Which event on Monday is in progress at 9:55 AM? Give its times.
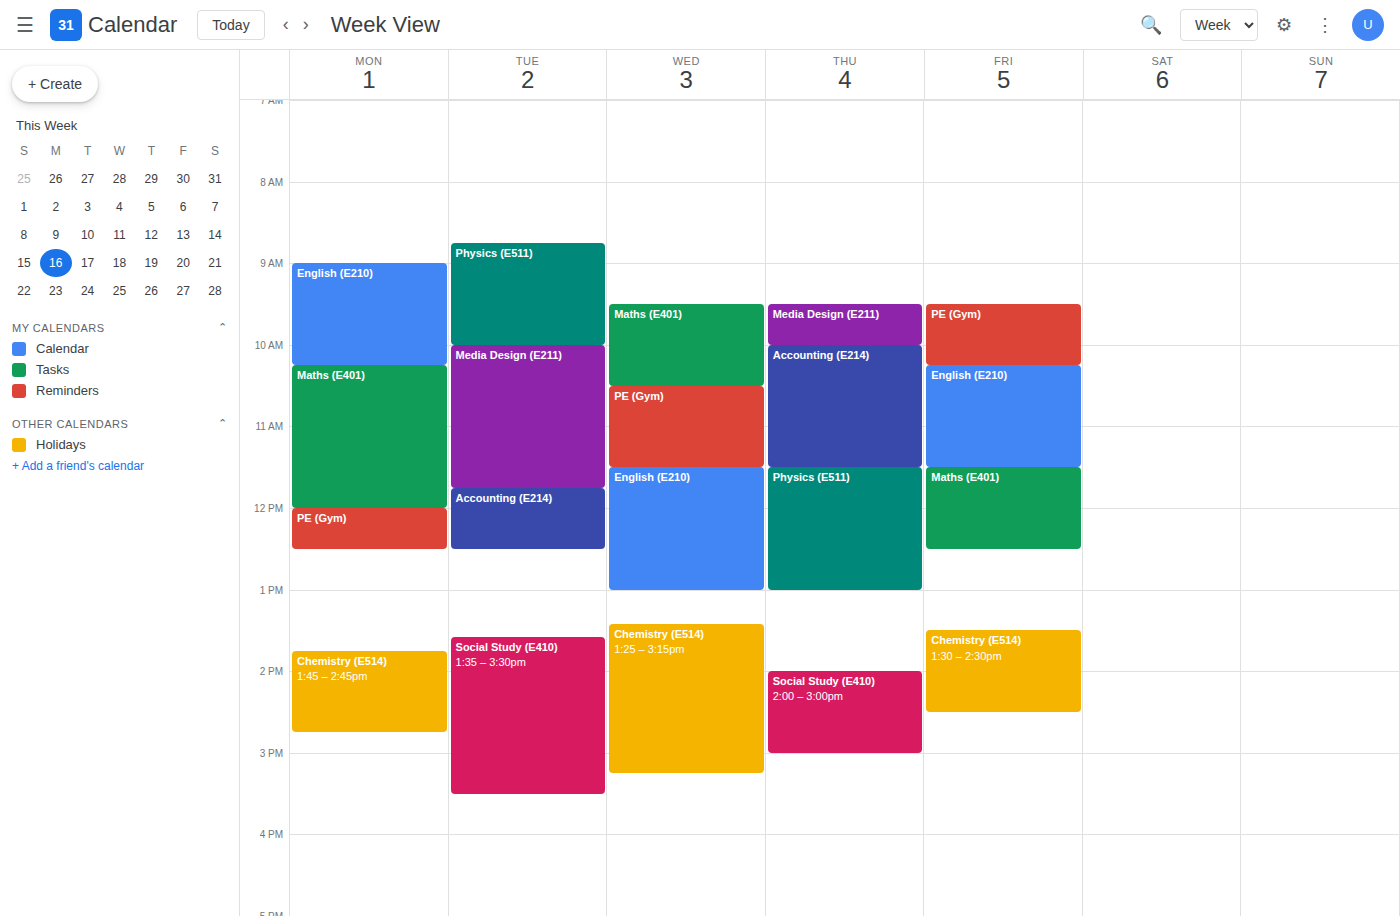
"English (E210)", 9:00 AM to 10:15 AM